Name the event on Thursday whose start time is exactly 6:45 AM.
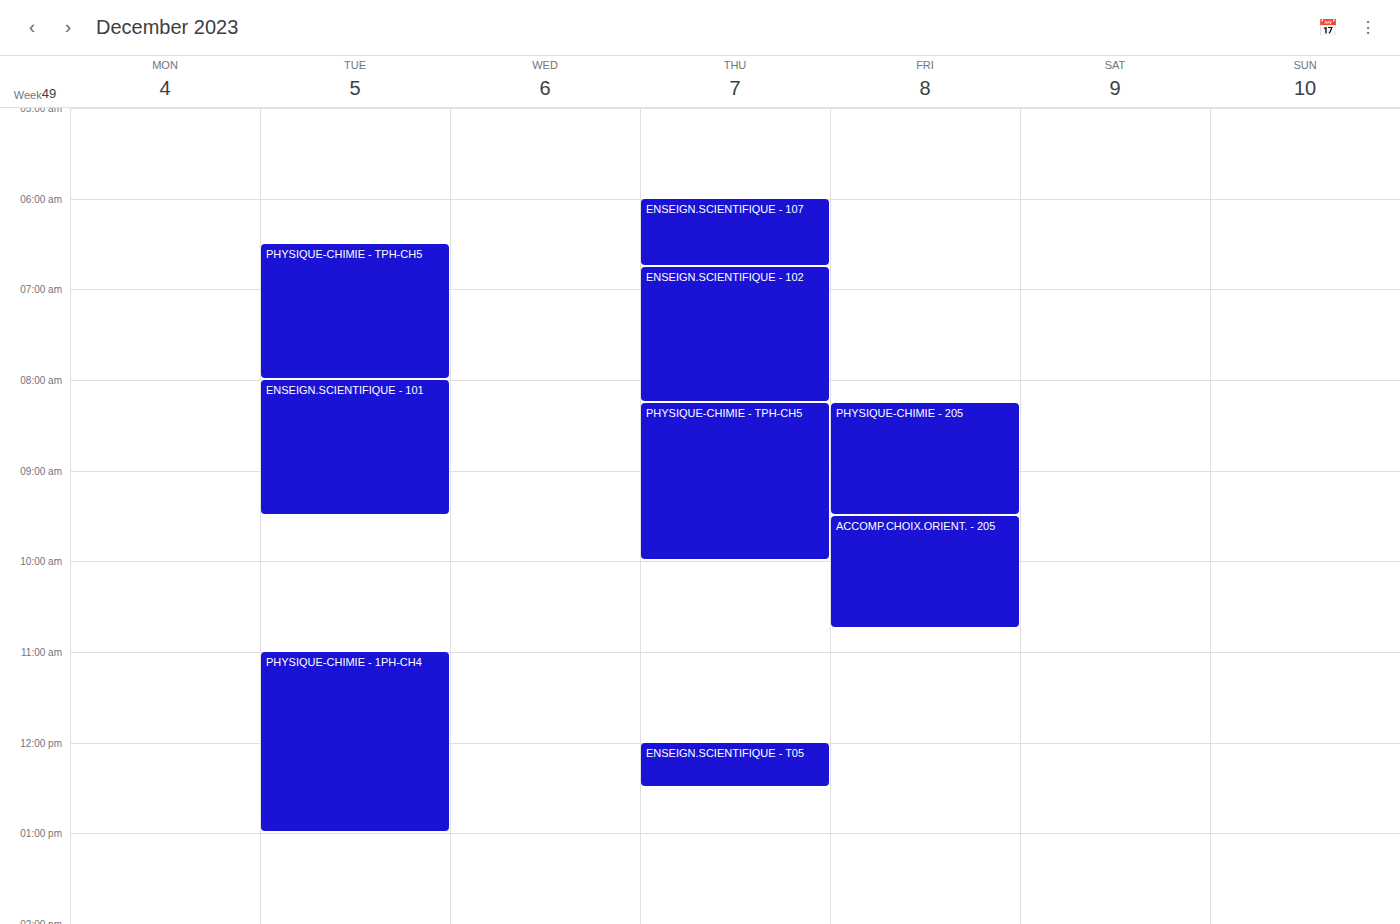
"ENSEIGN.SCIENTIFIQUE - 102"